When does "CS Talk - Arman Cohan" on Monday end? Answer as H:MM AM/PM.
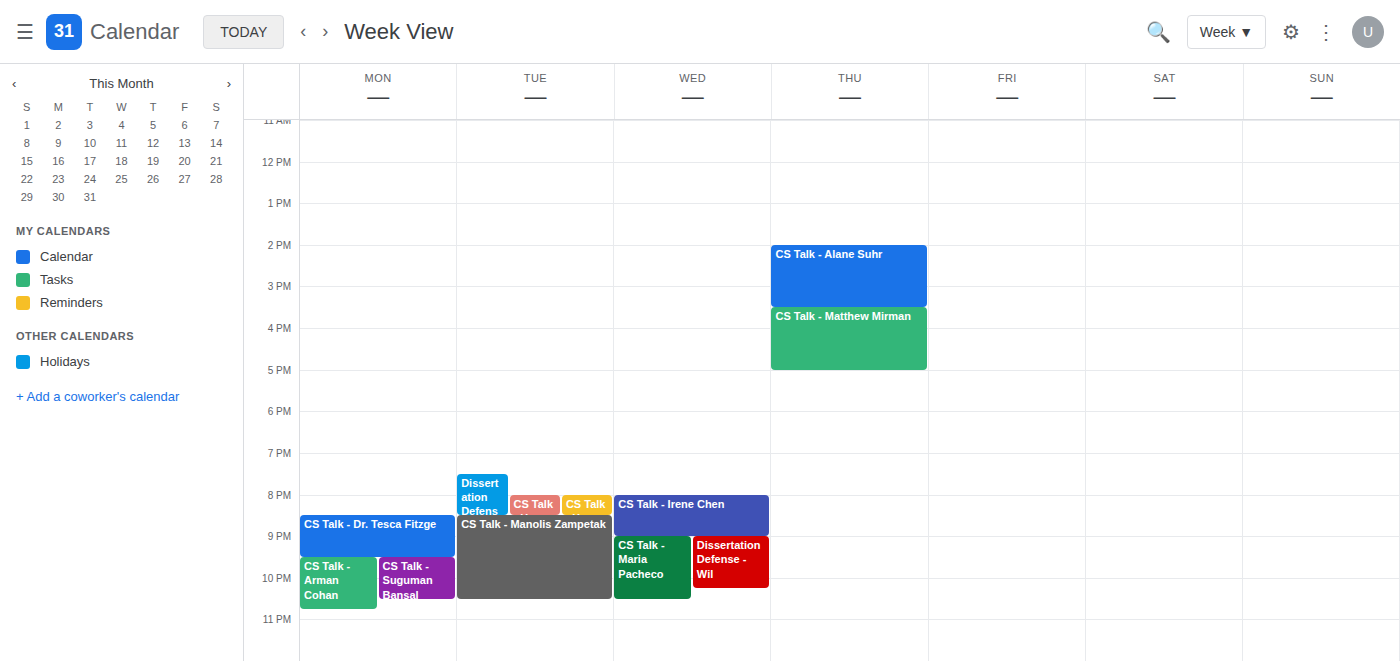
10:45 PM